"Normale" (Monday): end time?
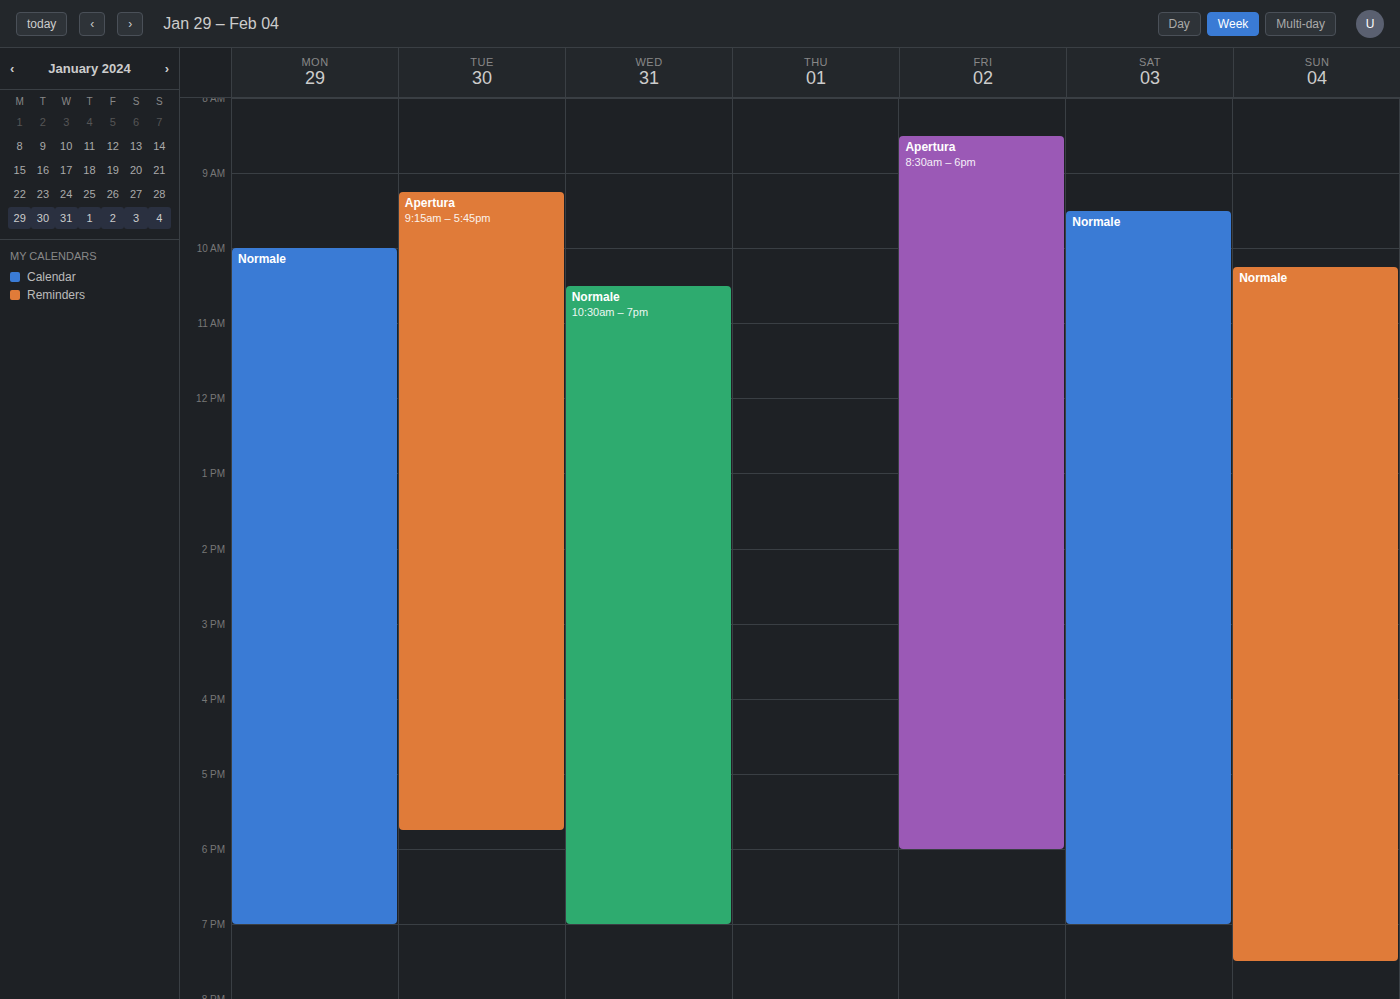
7:00 PM